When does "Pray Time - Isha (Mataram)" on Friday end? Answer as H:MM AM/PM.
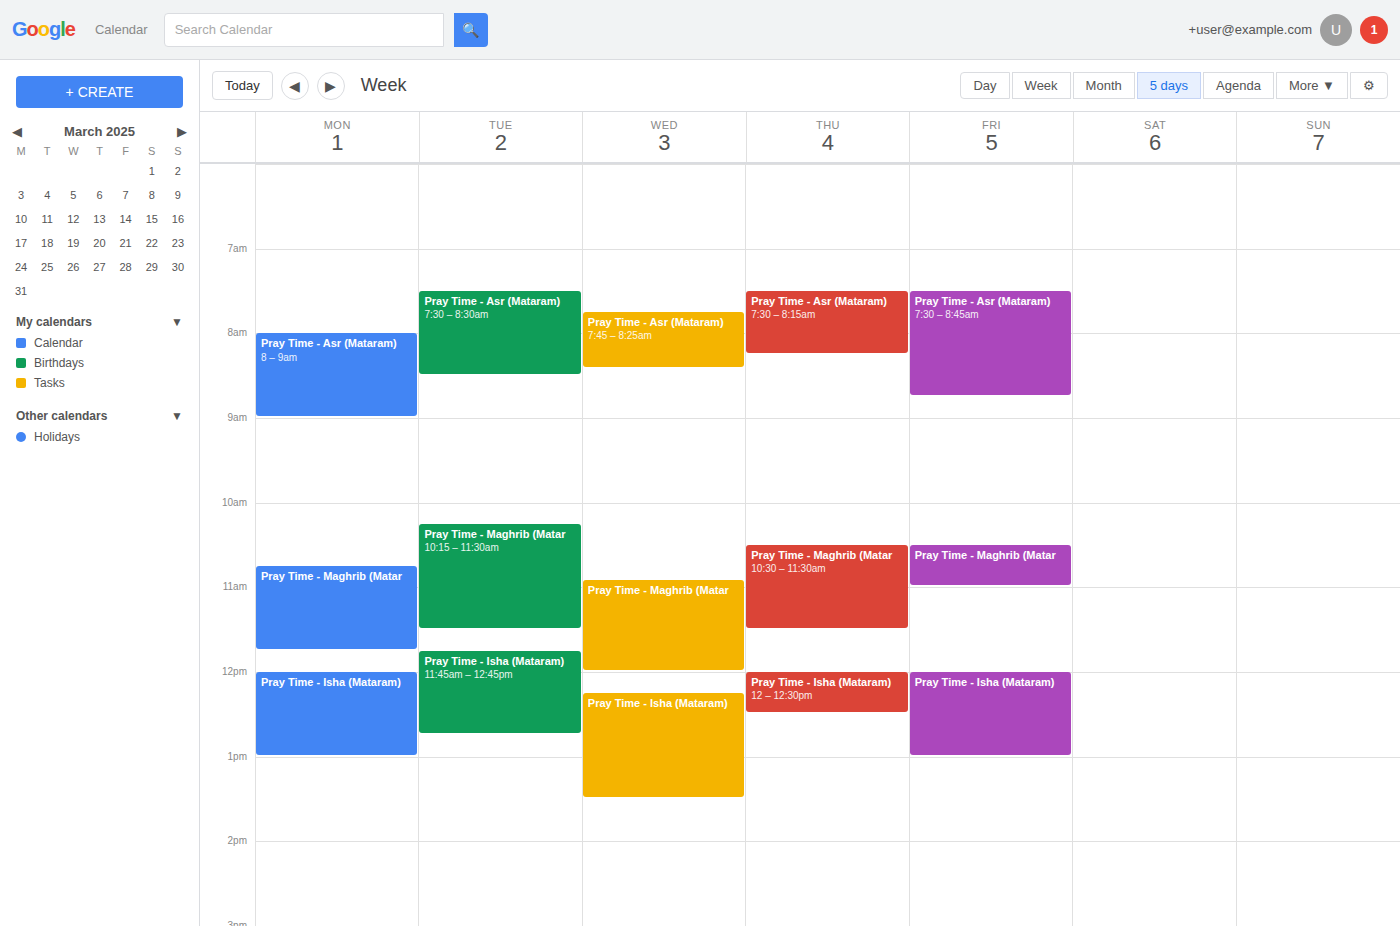
1:00 PM